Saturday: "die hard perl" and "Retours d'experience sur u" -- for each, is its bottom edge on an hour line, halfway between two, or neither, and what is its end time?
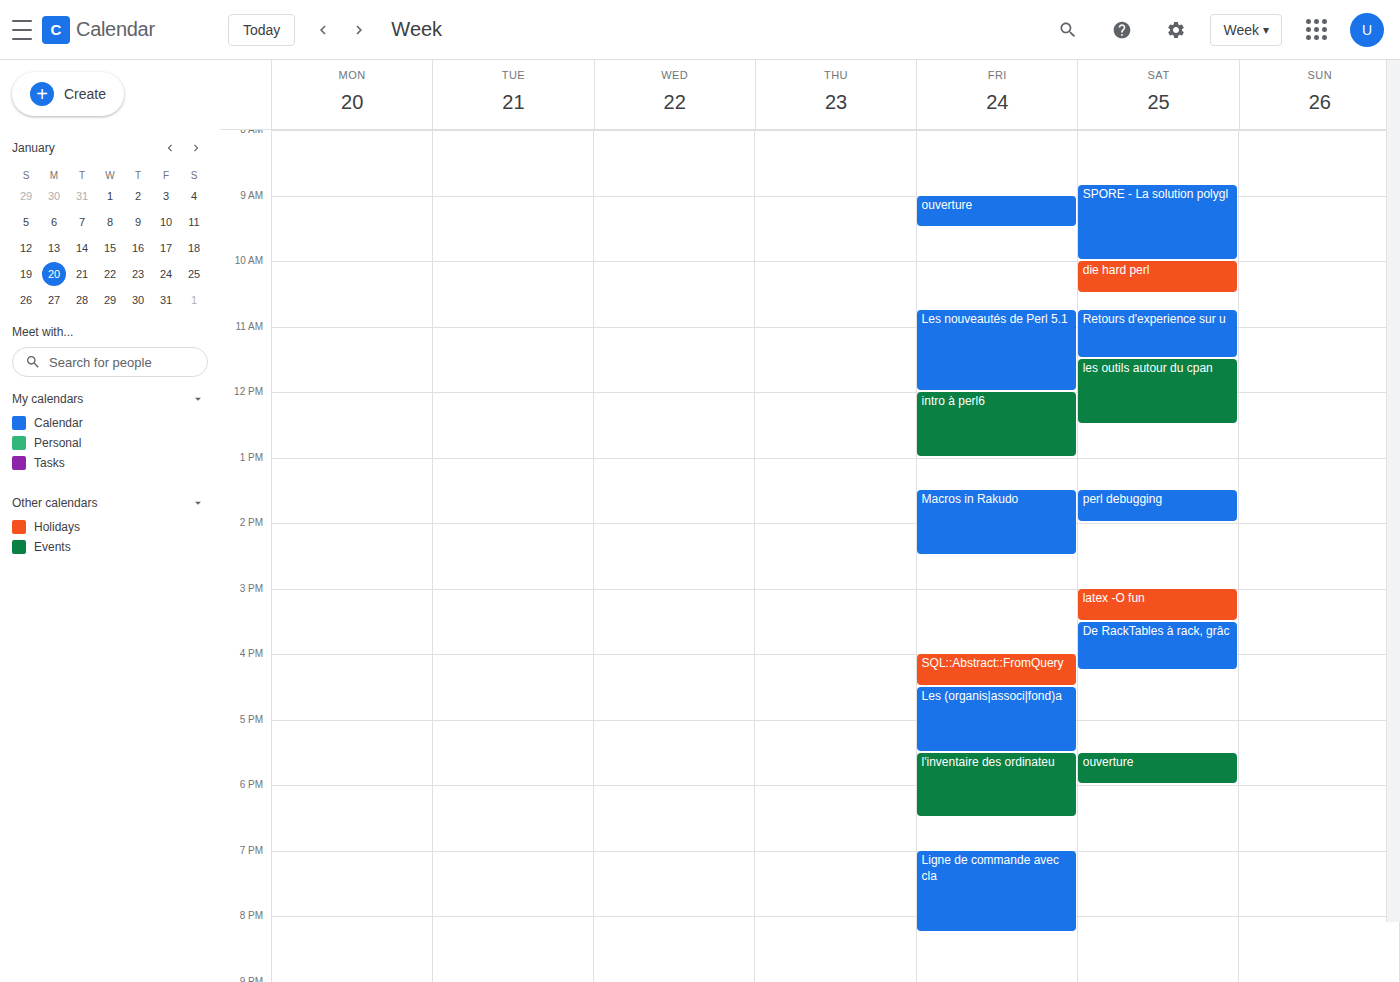
"die hard perl": 10:30 AM, halfway between the 10 AM and 11 AM lines. "Retours d'experience sur u": 11:30 AM, halfway between the 11 AM and 12 PM lines.